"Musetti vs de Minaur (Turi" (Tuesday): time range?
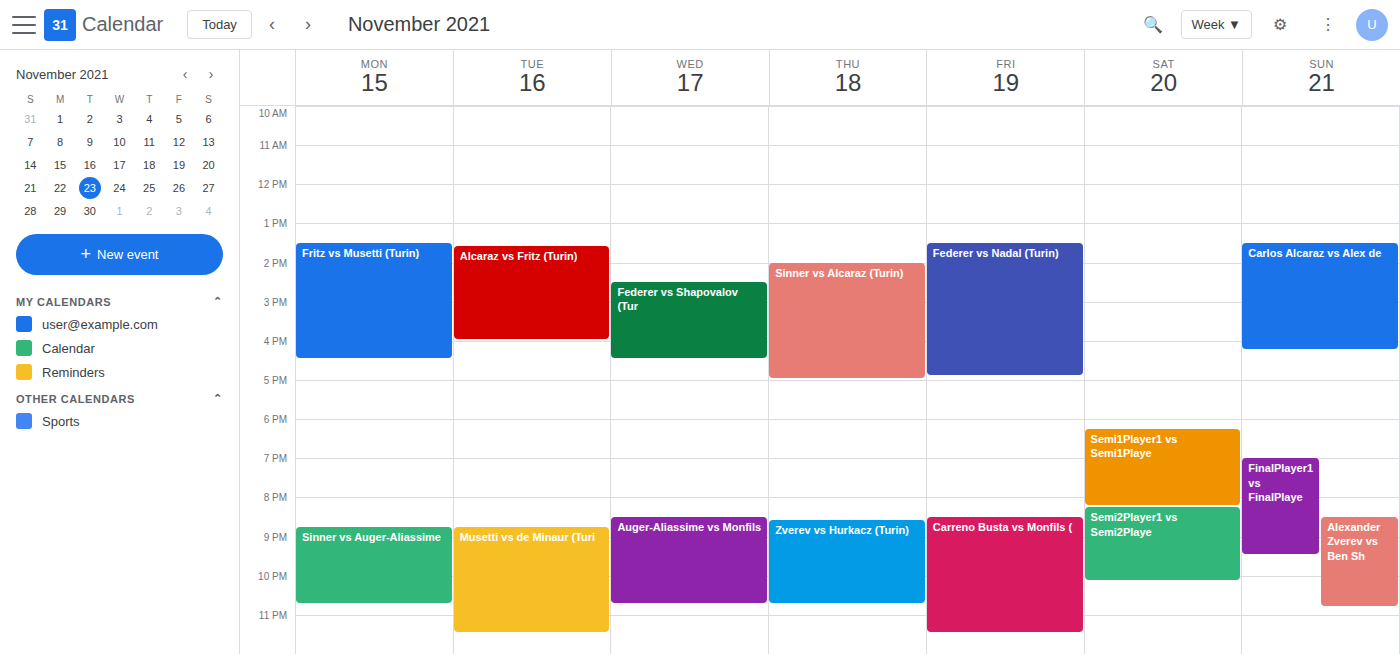
8:45 PM to 11:30 PM